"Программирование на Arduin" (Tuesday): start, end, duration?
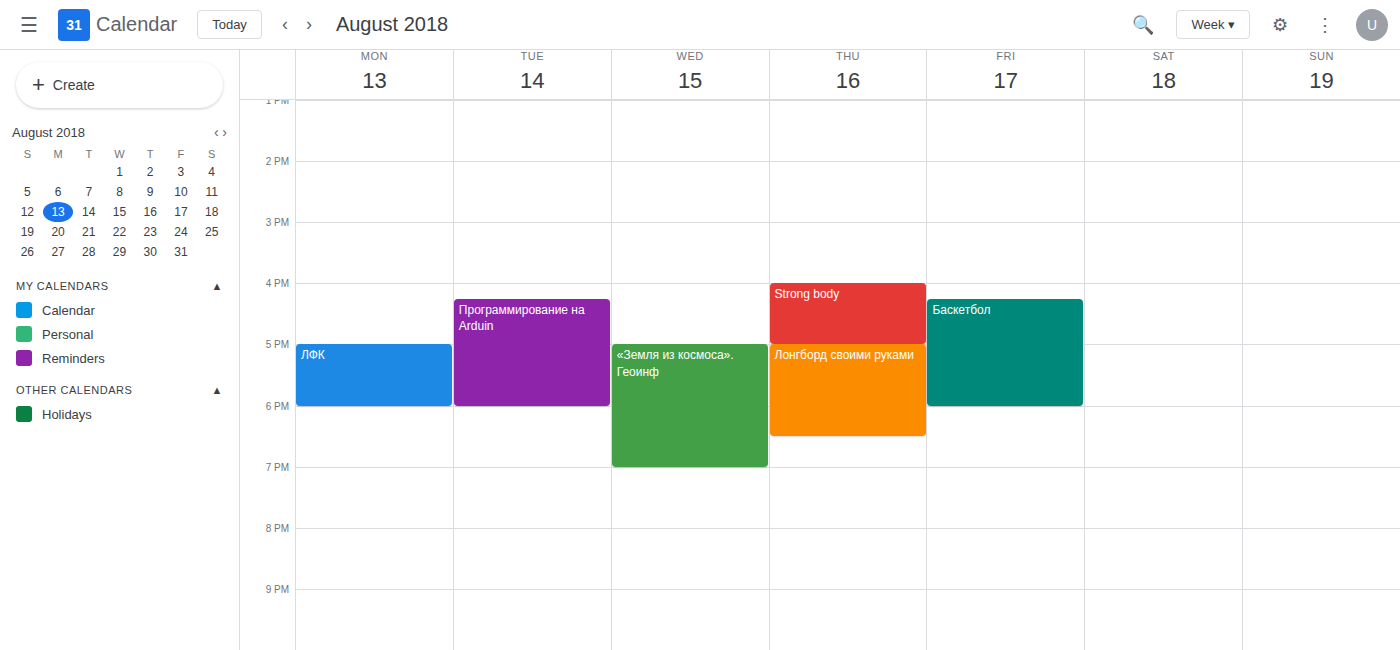
16:15 to 18:00, 1 hour 45 minutes